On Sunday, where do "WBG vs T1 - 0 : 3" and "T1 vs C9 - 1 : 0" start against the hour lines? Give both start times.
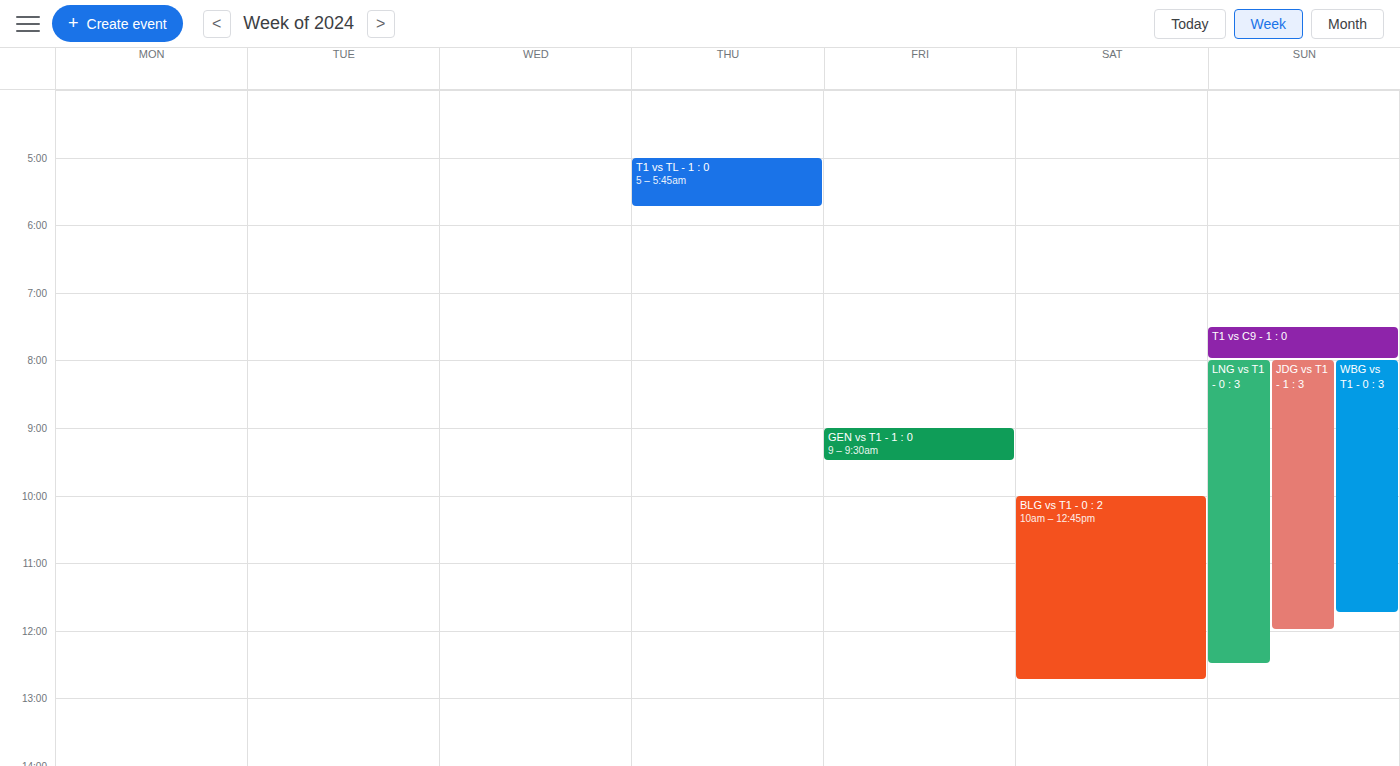
"WBG vs T1 - 0 : 3": 8:00 AM, exactly on the 8 AM line. "T1 vs C9 - 1 : 0": 7:30 AM, halfway between the 7 AM and 8 AM lines.